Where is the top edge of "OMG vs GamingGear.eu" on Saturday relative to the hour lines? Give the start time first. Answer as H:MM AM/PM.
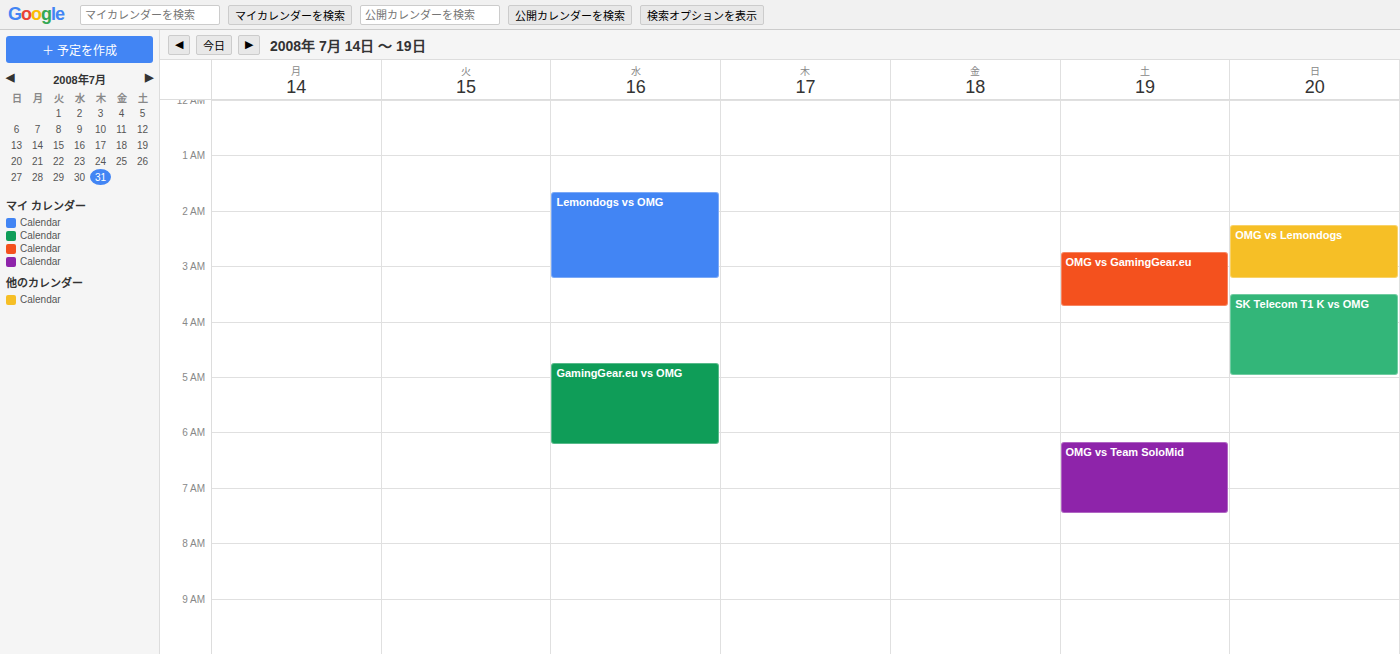
2:45 AM -- neither: three quarters of the way from the 2 AM line to the 3 AM line.